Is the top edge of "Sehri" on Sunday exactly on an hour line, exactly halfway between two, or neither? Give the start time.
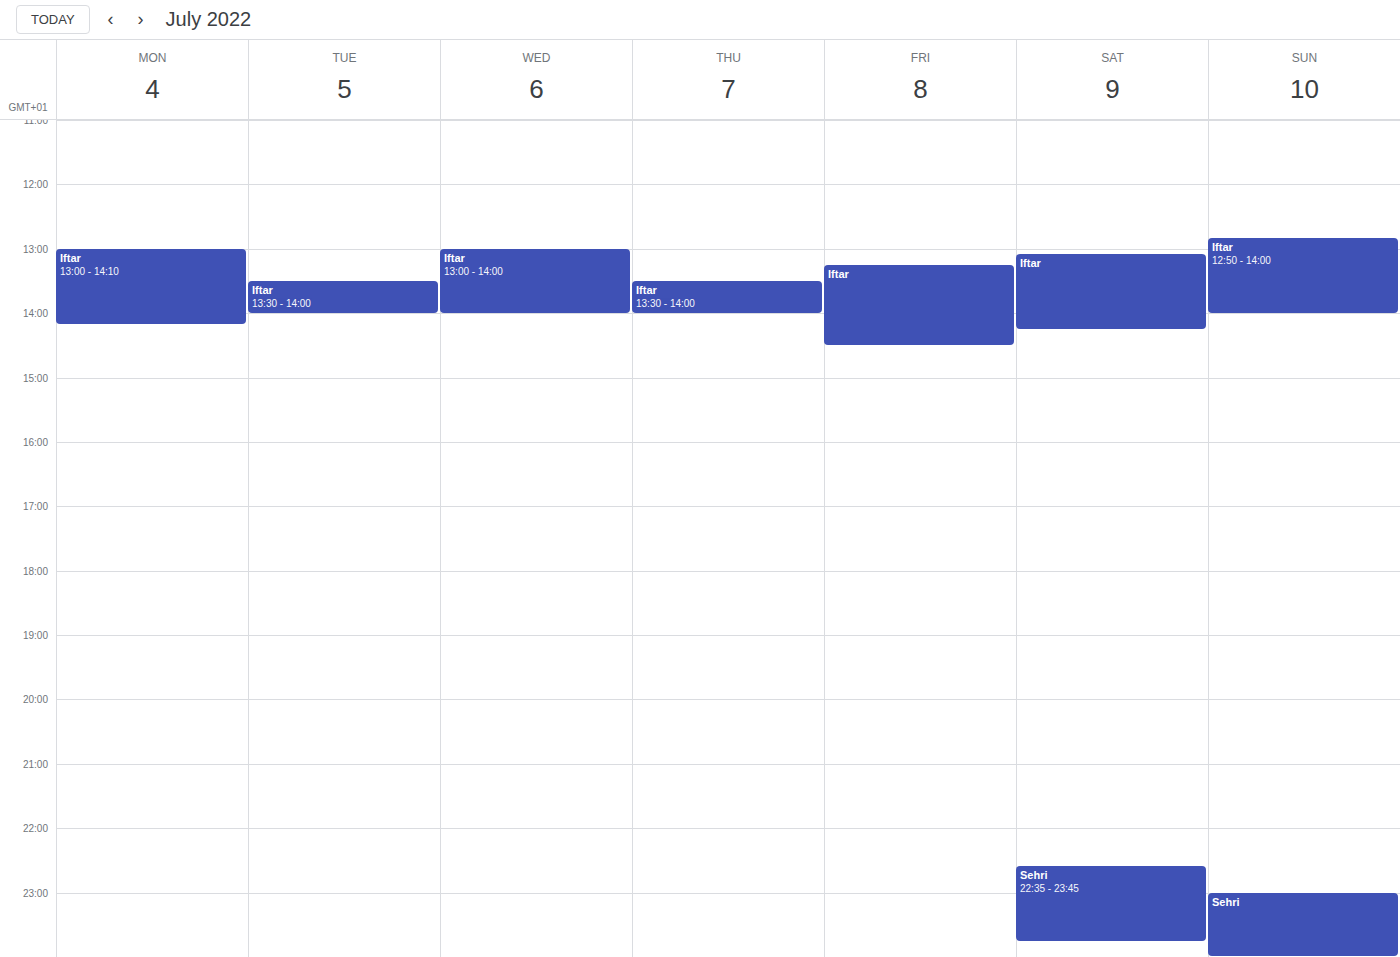
11:00 PM -- exactly on the 11 PM line.